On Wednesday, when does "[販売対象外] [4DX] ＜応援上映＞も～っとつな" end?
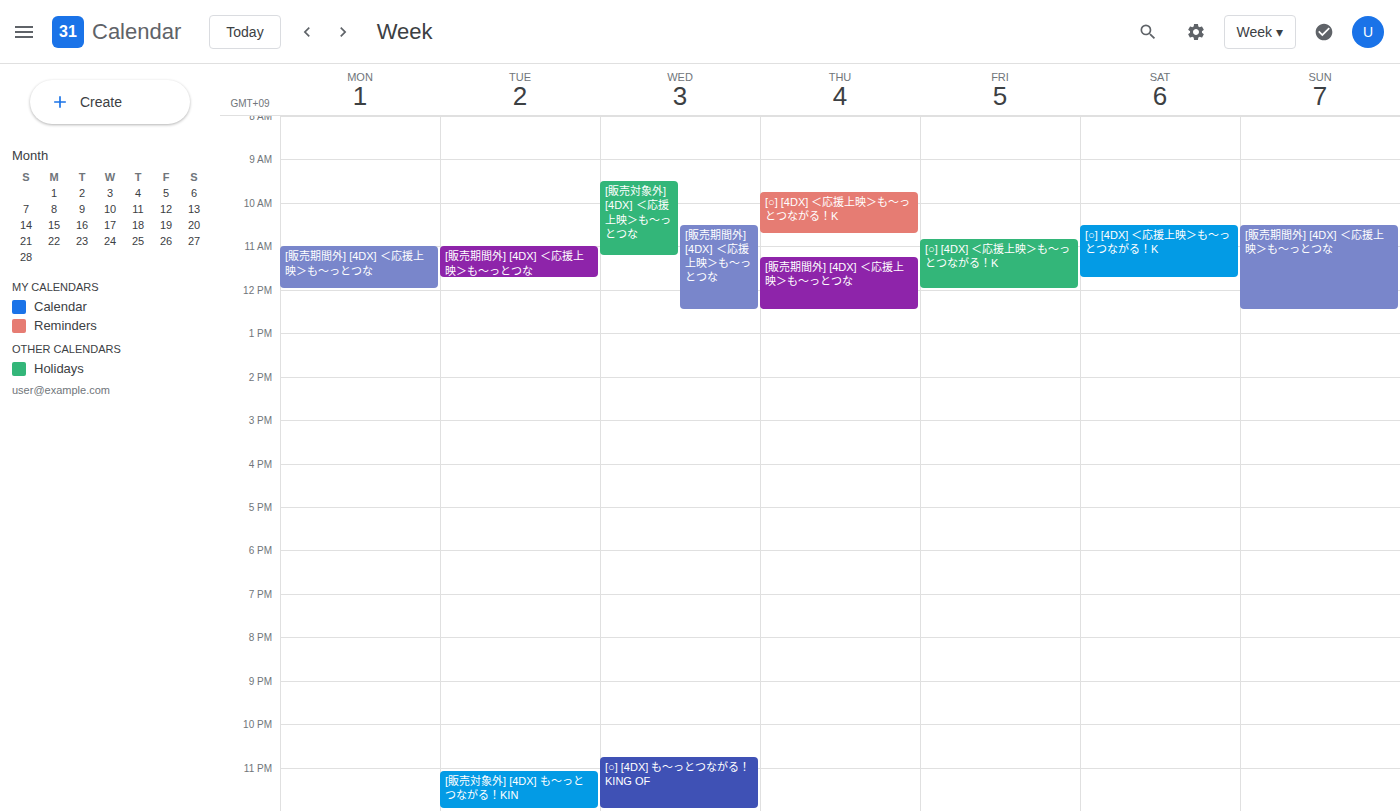
11:15 AM